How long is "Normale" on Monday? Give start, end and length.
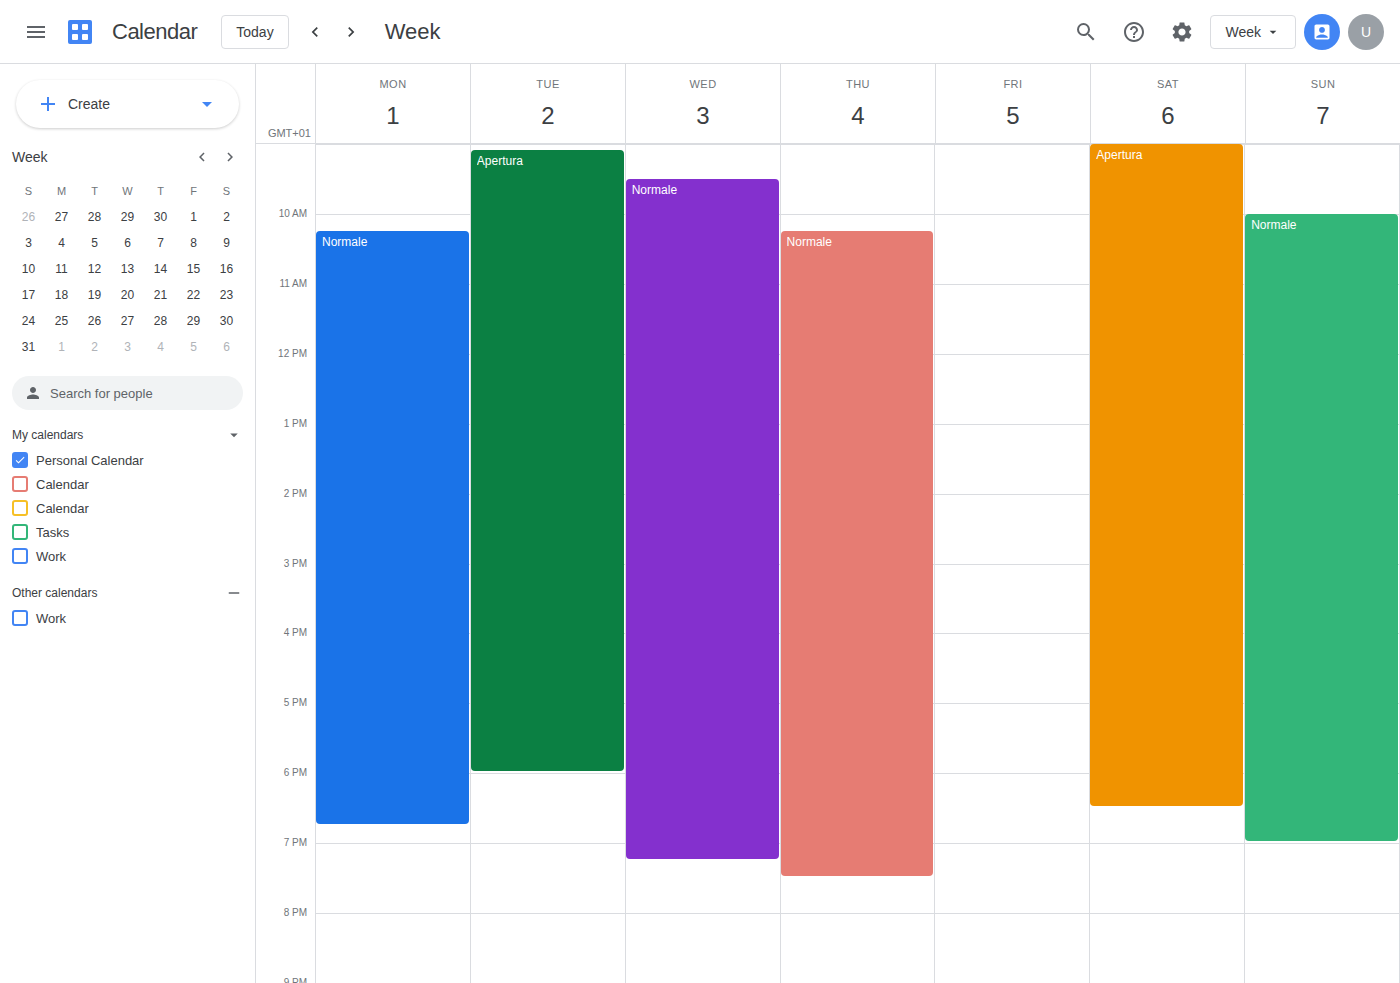
10:15 AM to 6:45 PM, 8 hours 30 minutes